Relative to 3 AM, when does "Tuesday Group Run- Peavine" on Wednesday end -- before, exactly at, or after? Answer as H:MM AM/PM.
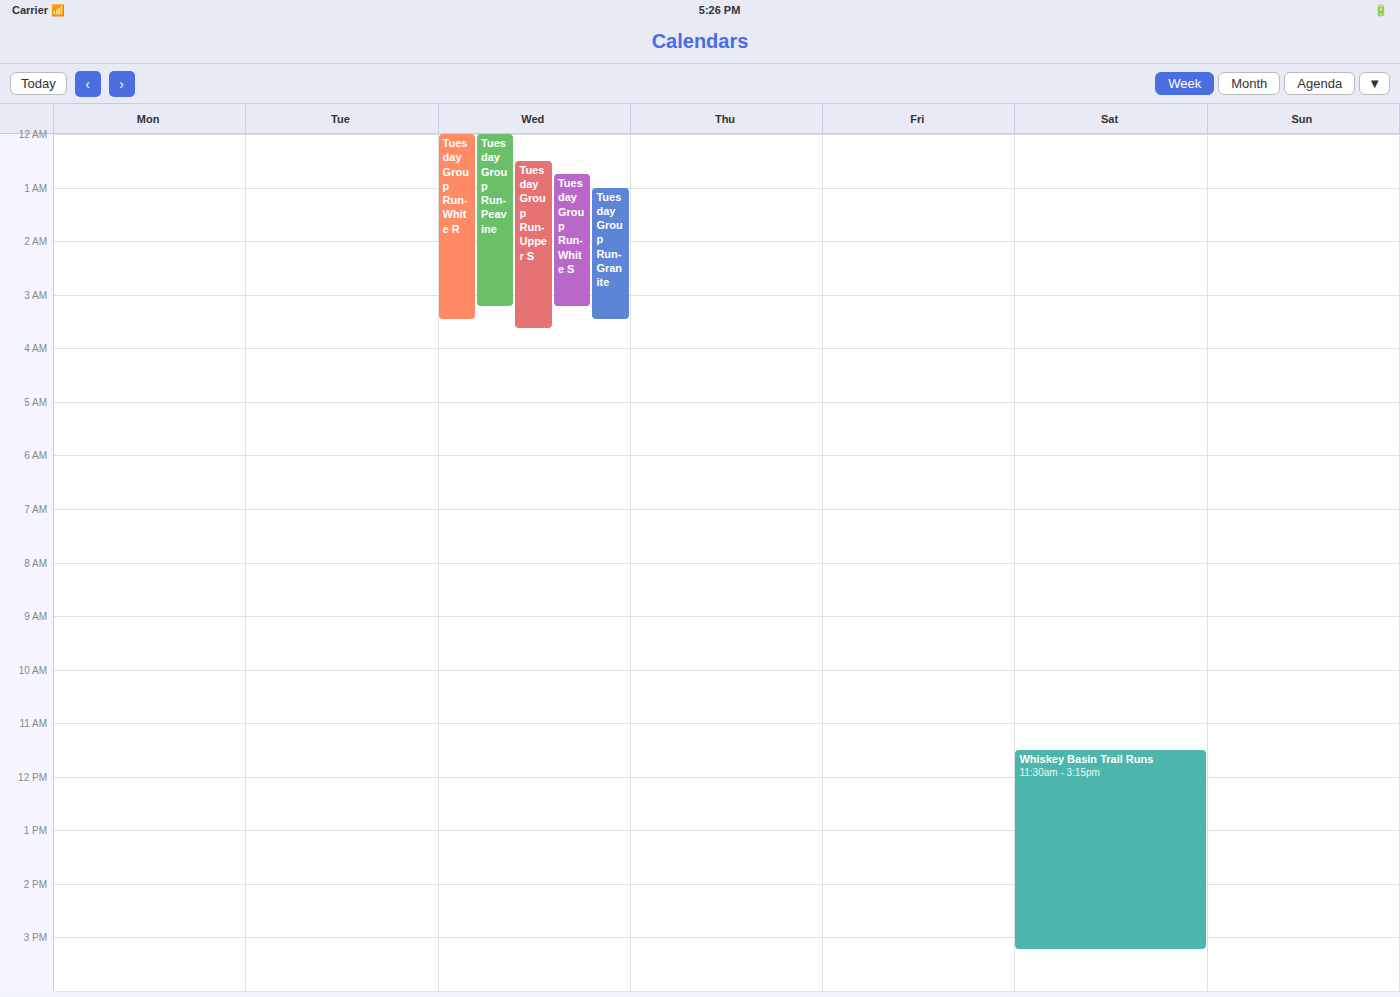
3:15 AM -- after 3 AM, 15 minutes below the 3 AM line.